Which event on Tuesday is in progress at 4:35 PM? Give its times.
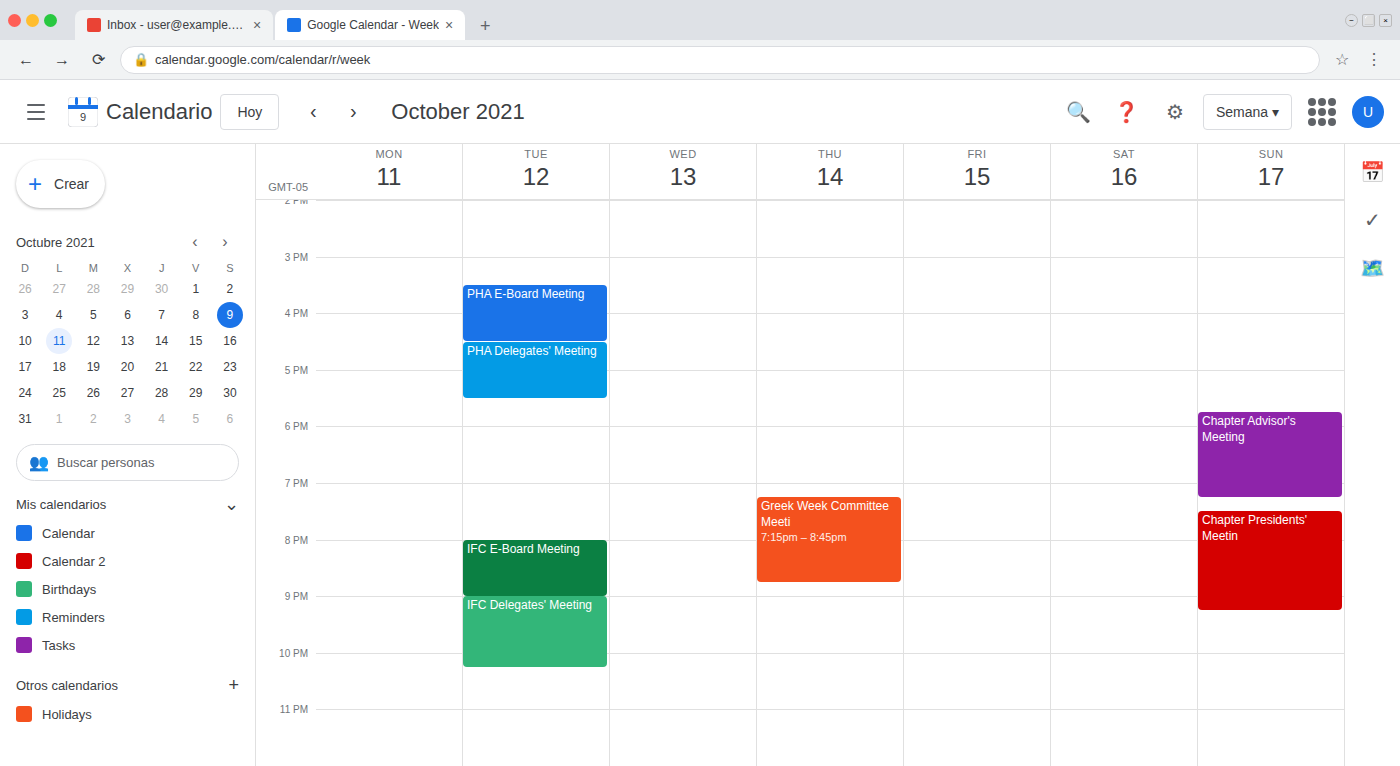
"PHA Delegates' Meeting", 4:30 PM to 5:30 PM